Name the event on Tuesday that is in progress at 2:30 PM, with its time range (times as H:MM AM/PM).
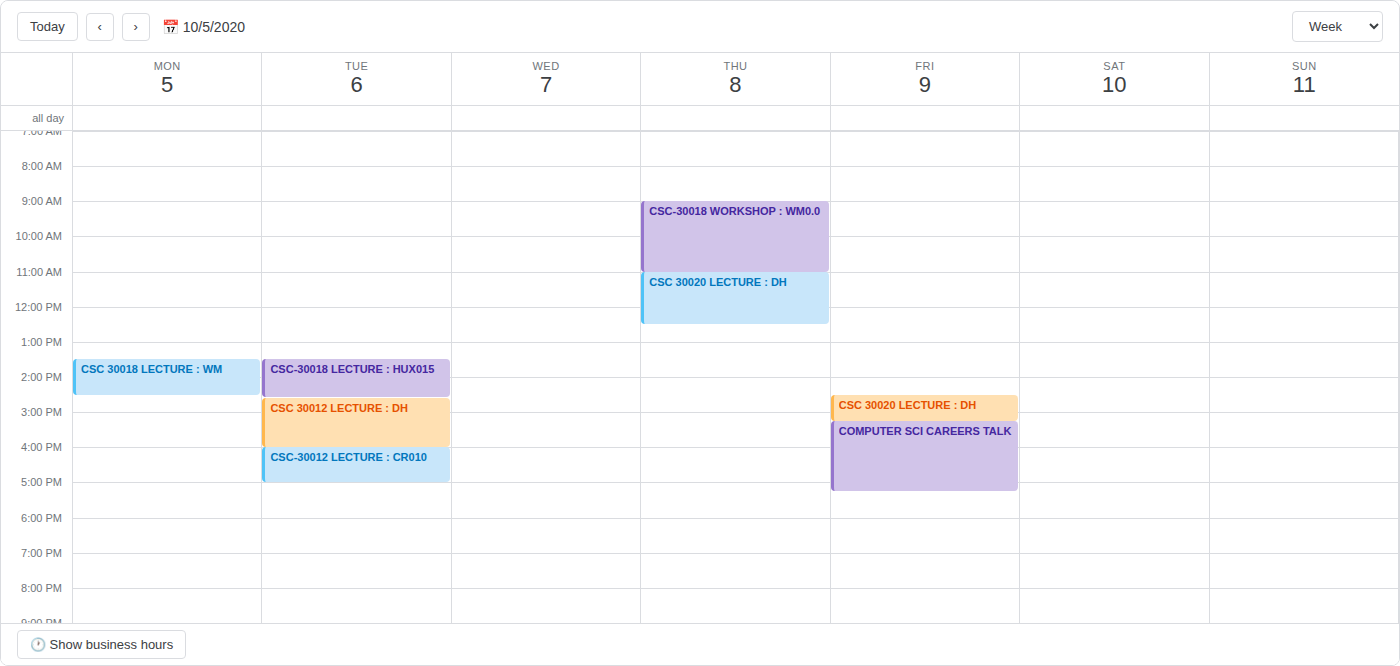
"CSC-30018 LECTURE : HUX015", 1:30 PM to 2:35 PM